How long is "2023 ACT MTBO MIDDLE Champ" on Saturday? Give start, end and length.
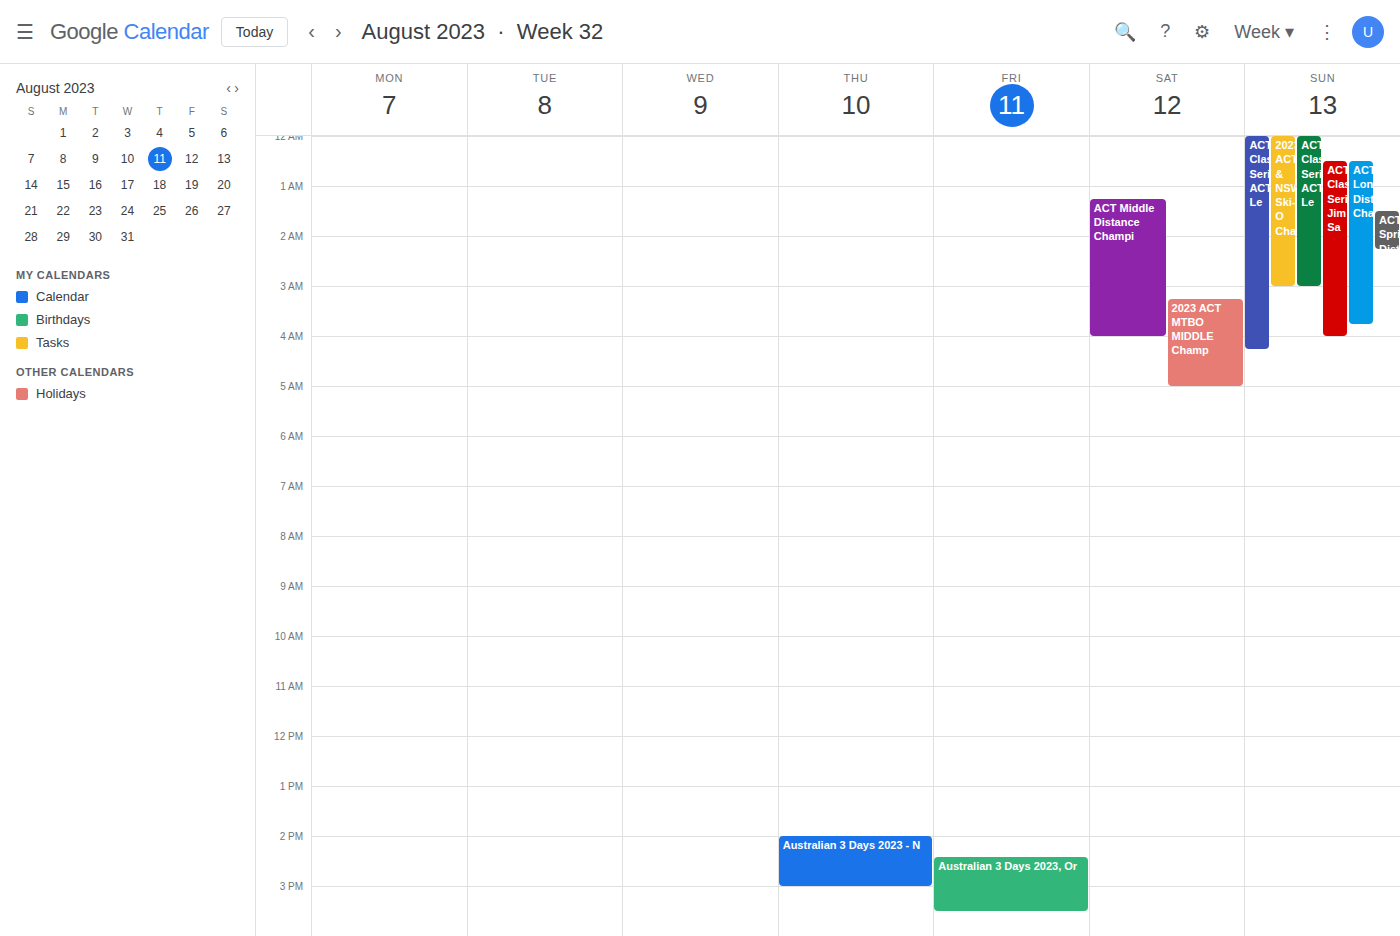
3:15 AM to 5:00 AM, 1 hour 45 minutes